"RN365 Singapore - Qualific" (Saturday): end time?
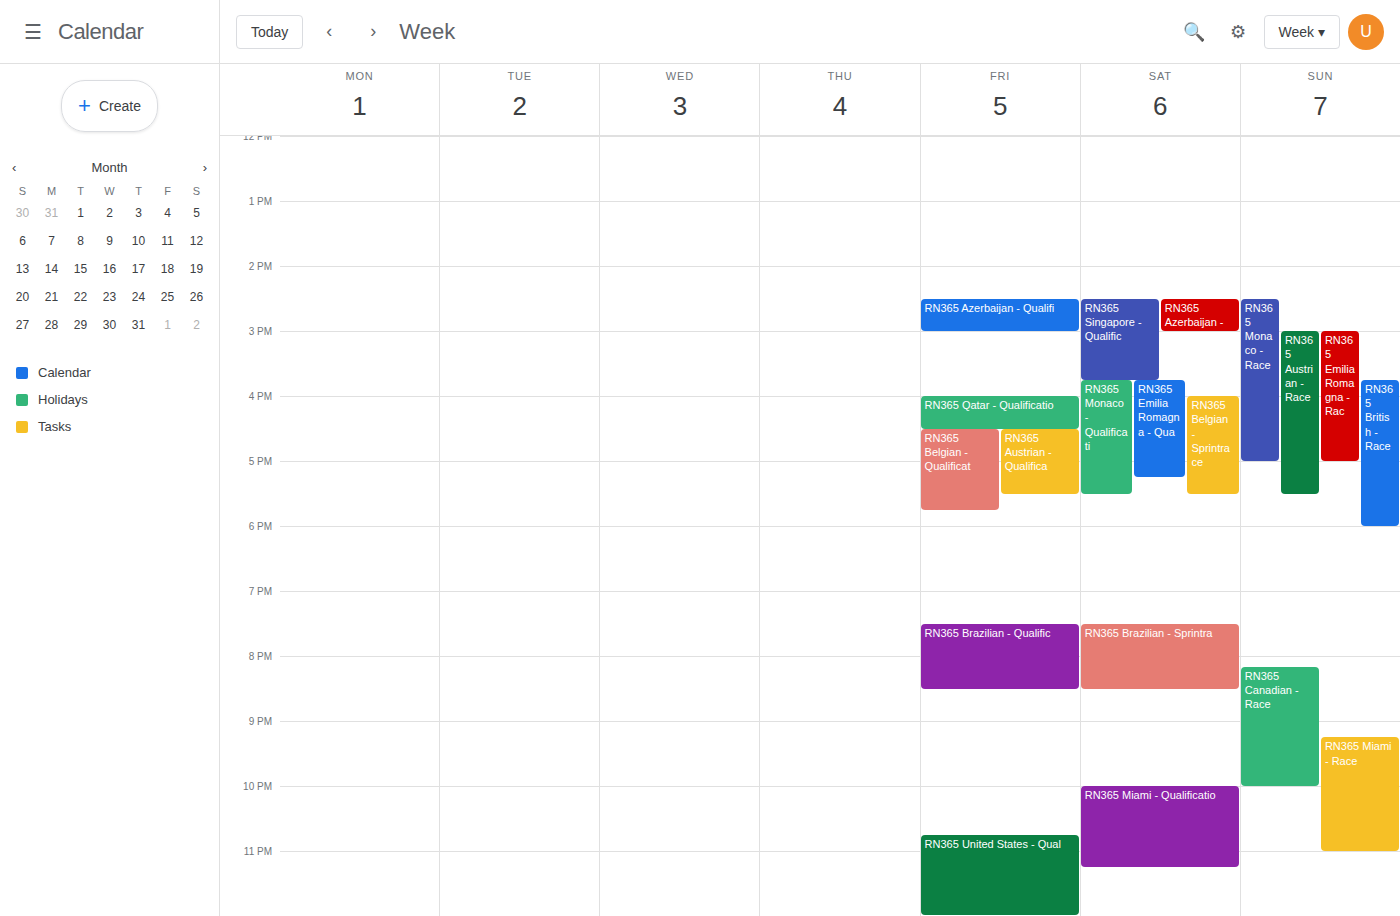
3:45 PM